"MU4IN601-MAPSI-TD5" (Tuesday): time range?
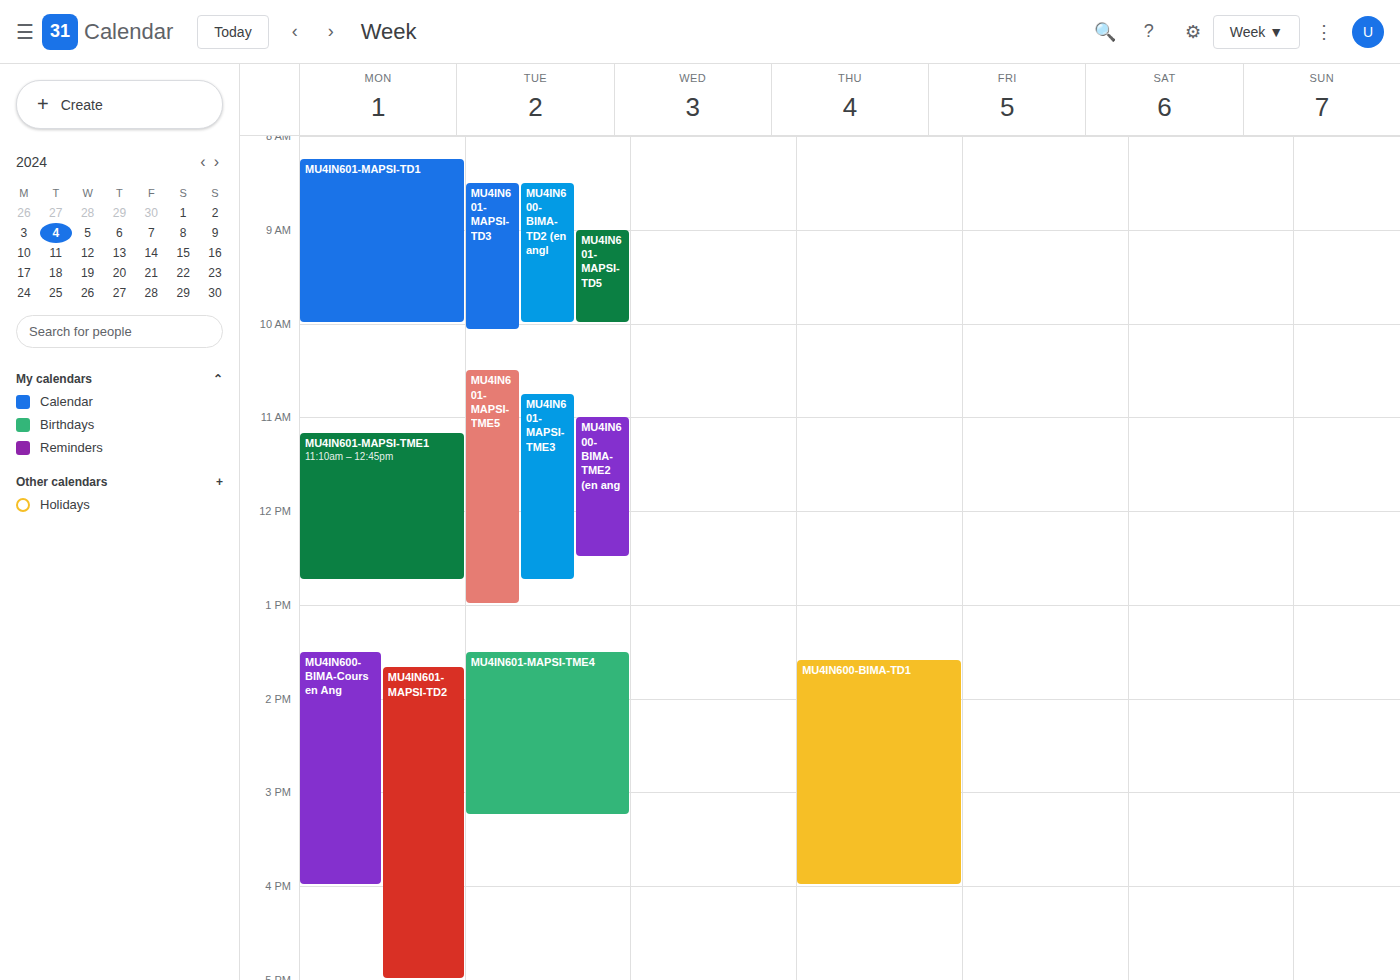
9:00 AM to 10:00 AM